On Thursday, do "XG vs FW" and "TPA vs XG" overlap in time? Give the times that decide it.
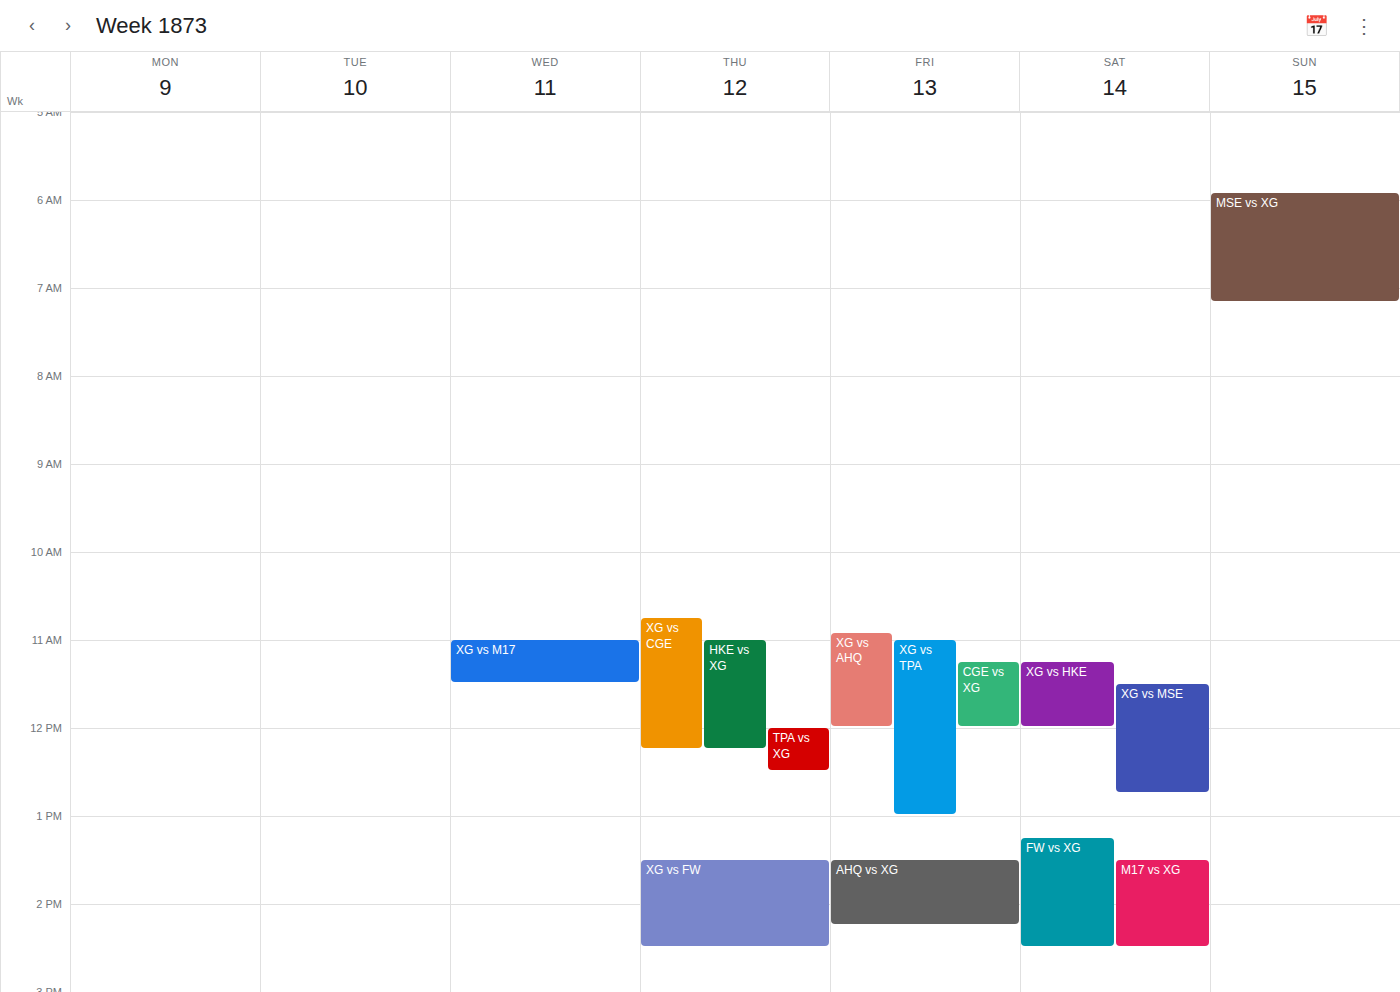
"TPA vs XG" ends at 12:30 PM and "XG vs FW" starts at 1:30 PM -- no overlap.